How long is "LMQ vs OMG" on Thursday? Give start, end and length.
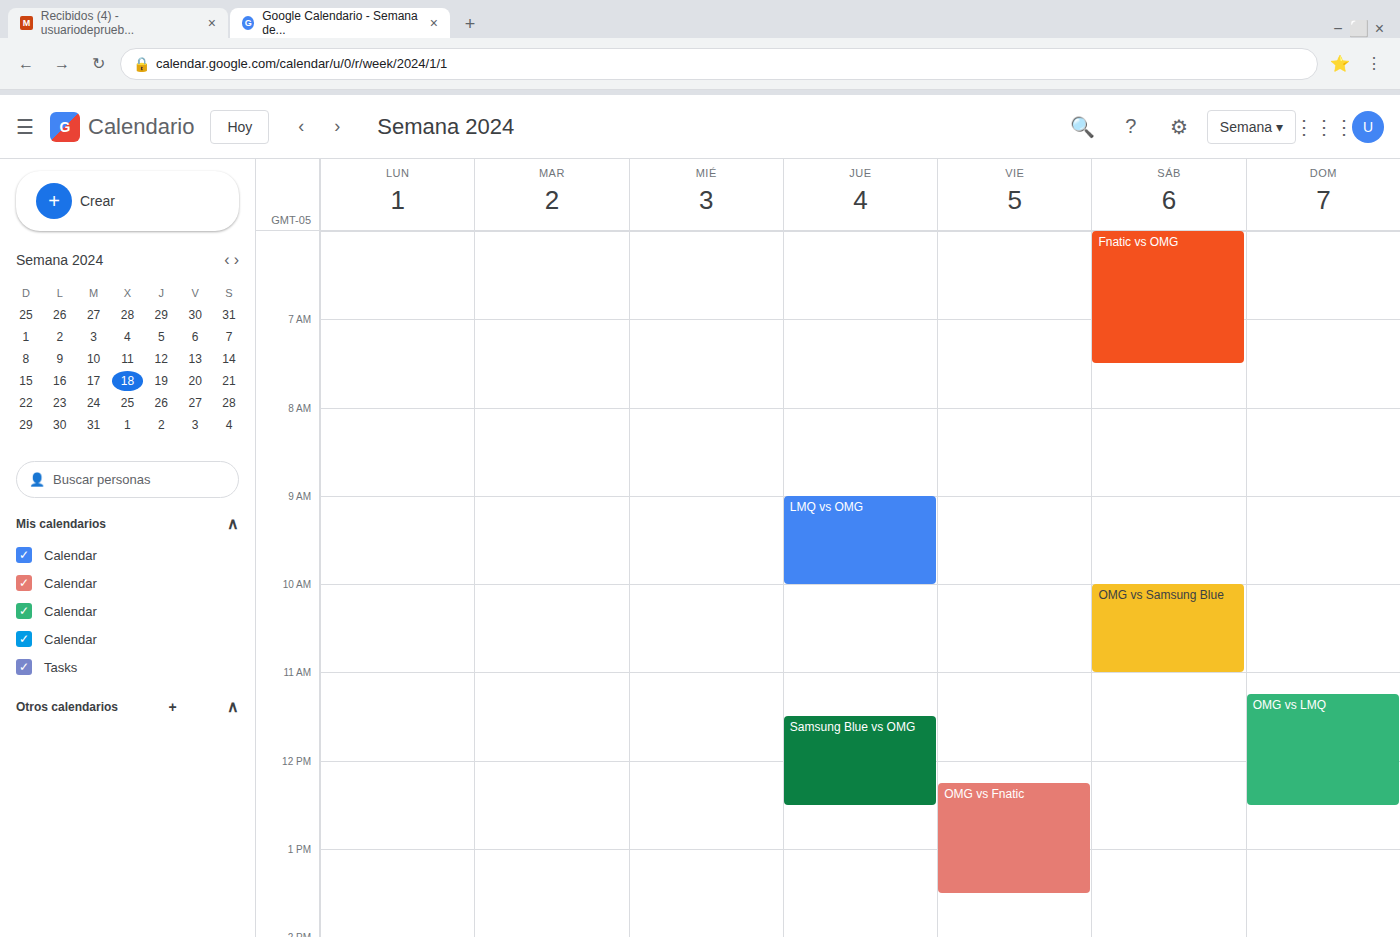
9:00 AM to 10:00 AM, 1 hour